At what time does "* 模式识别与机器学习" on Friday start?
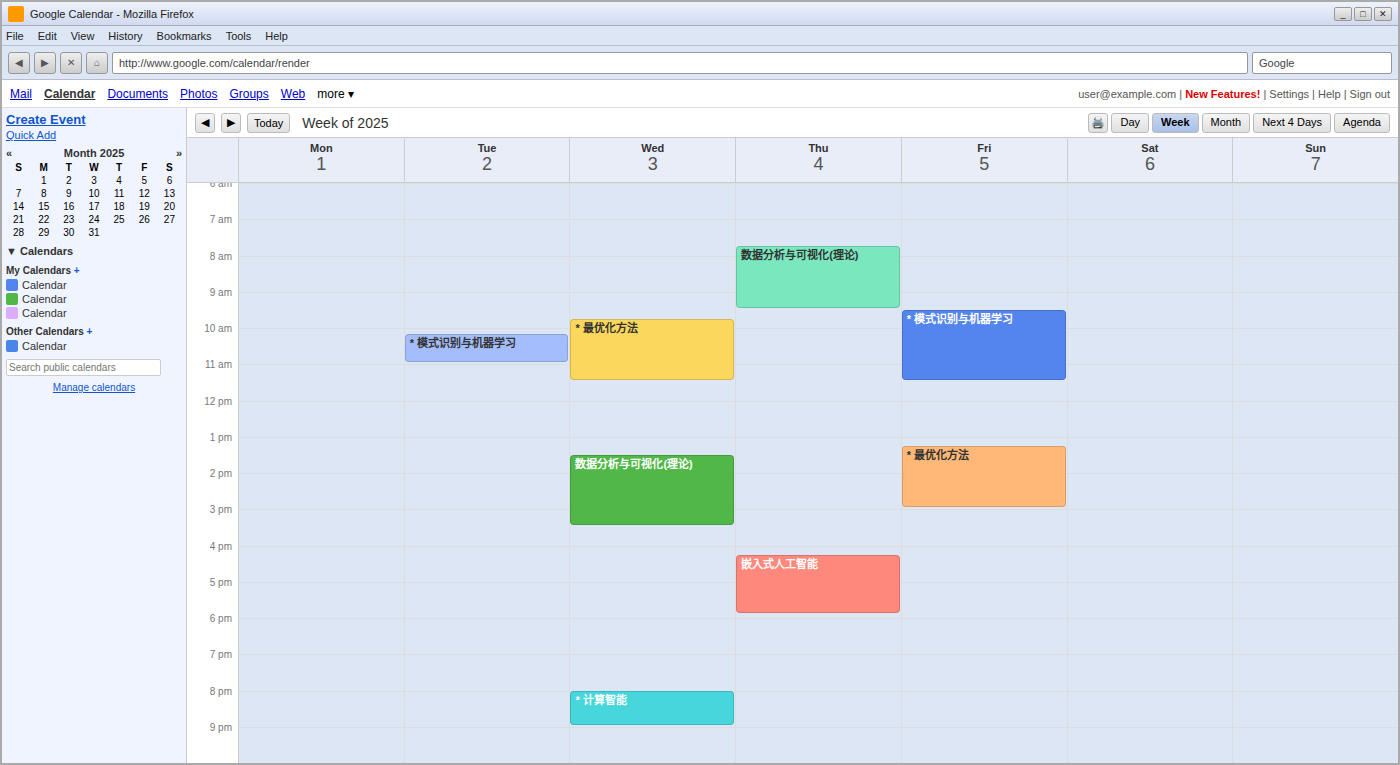
9:30 AM